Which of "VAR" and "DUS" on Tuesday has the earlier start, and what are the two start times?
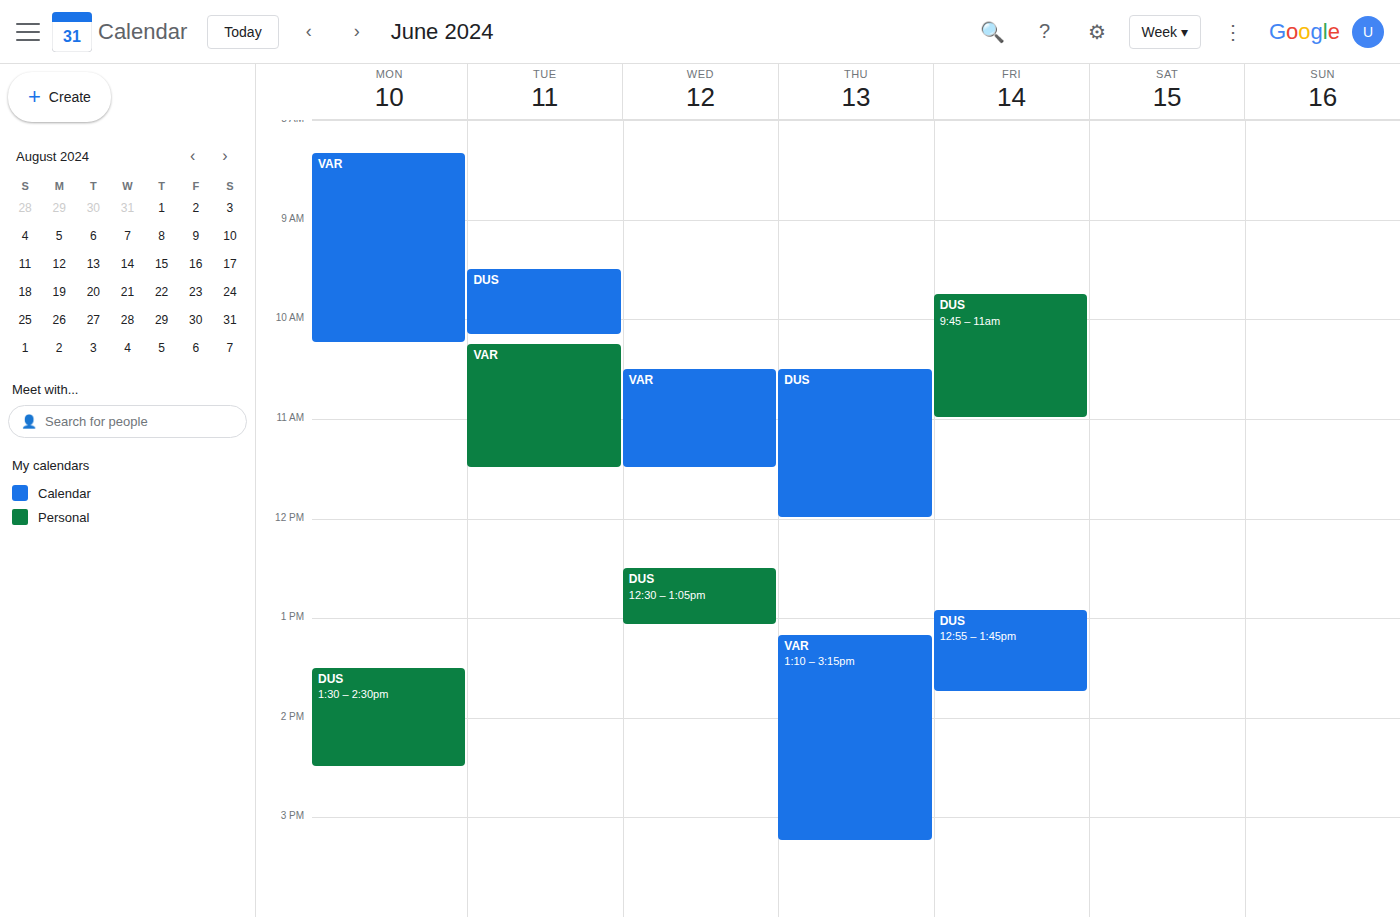
"DUS" 9:30 AM; "VAR" 10:15 AM.